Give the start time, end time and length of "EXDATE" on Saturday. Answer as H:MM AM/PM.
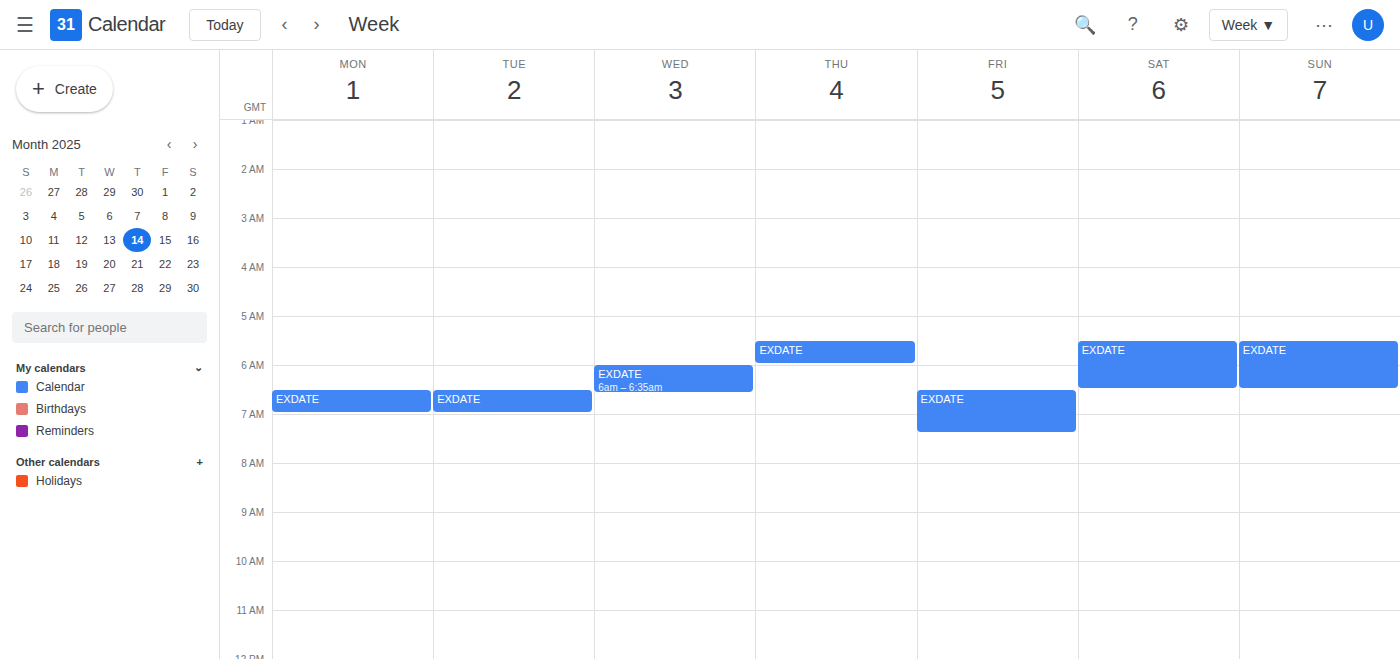
5:30 AM to 6:30 AM, 1 hour